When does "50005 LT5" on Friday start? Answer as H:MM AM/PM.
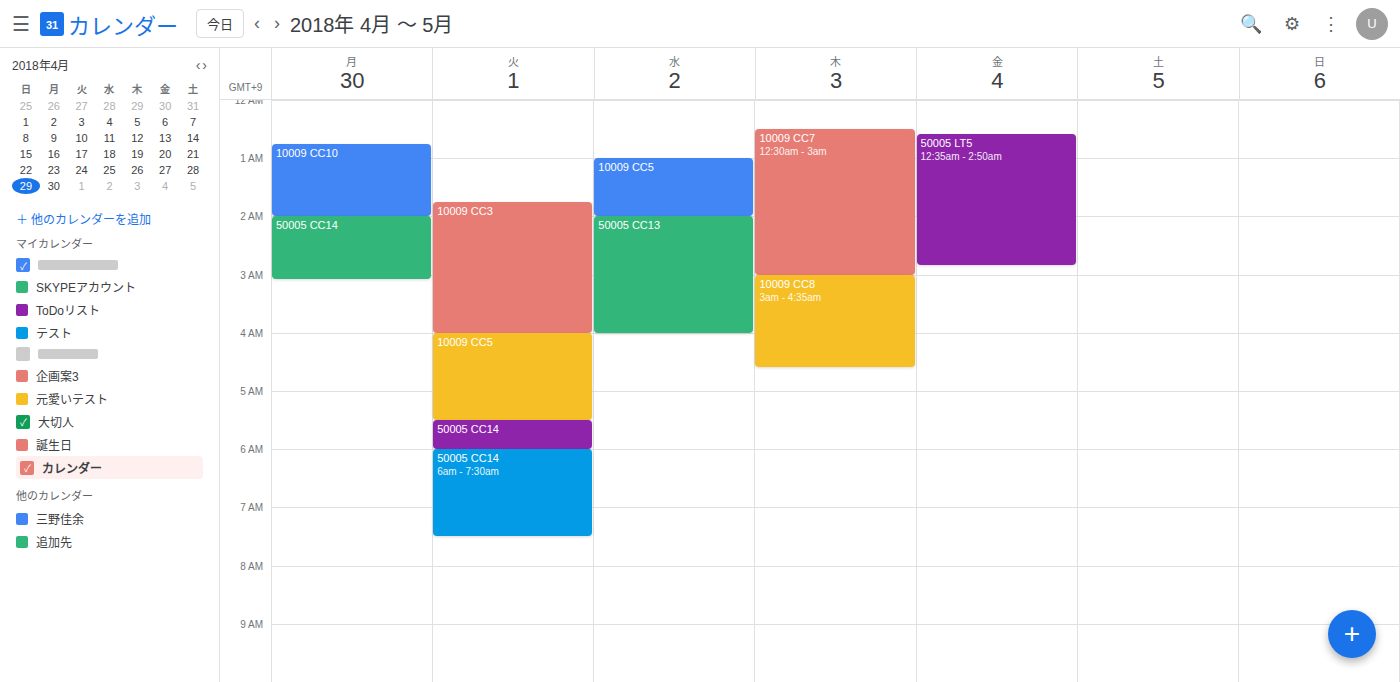
12:35 AM